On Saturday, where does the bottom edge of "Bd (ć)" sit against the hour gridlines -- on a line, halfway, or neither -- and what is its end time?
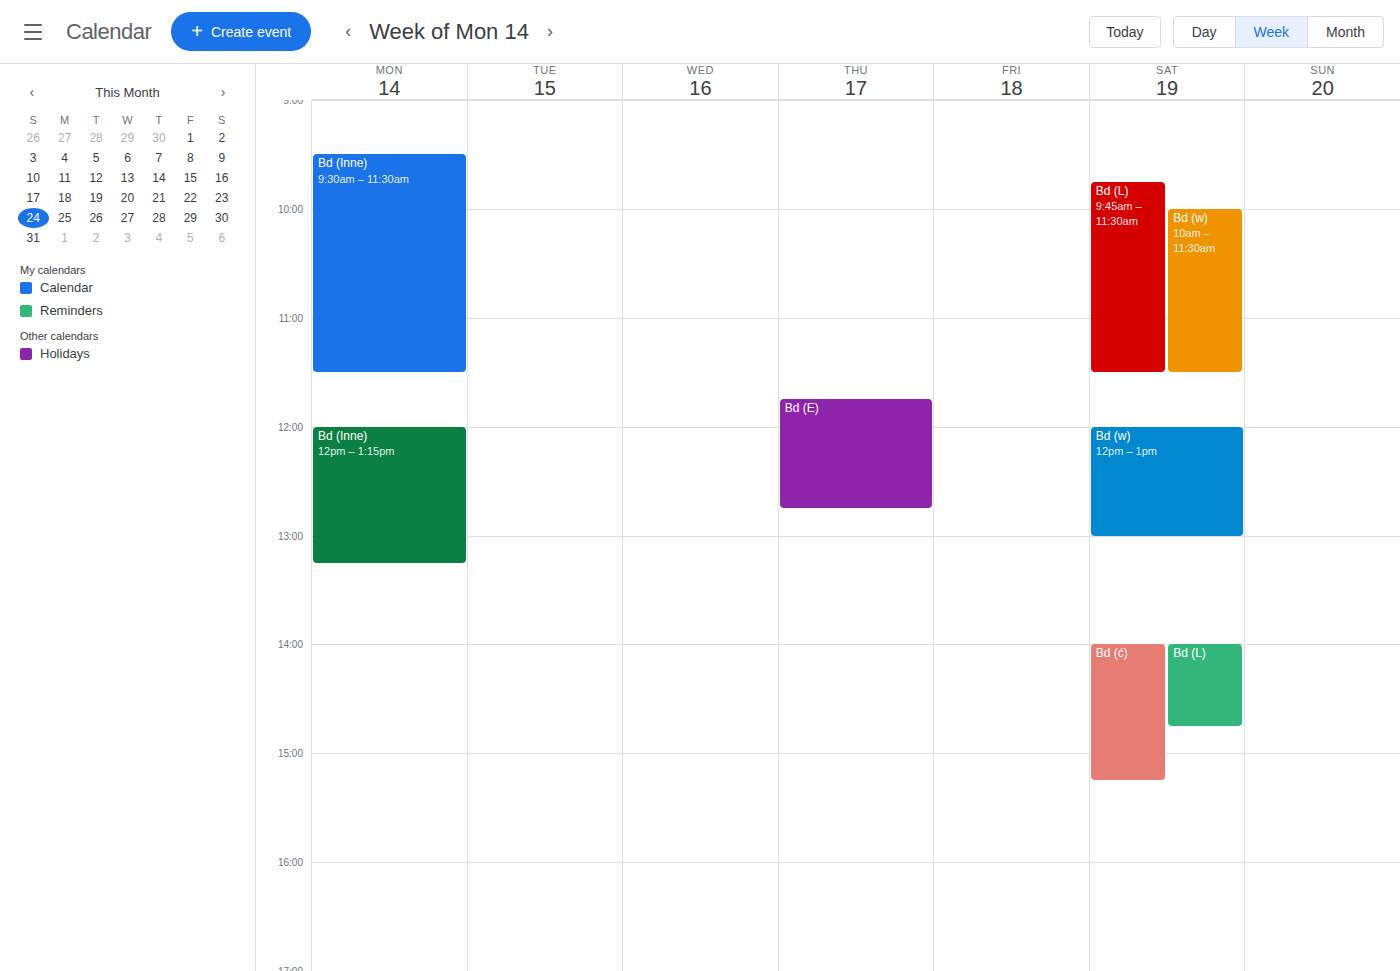
3:15 PM -- neither: a quarter of the way from the 3 PM line to the 4 PM line.